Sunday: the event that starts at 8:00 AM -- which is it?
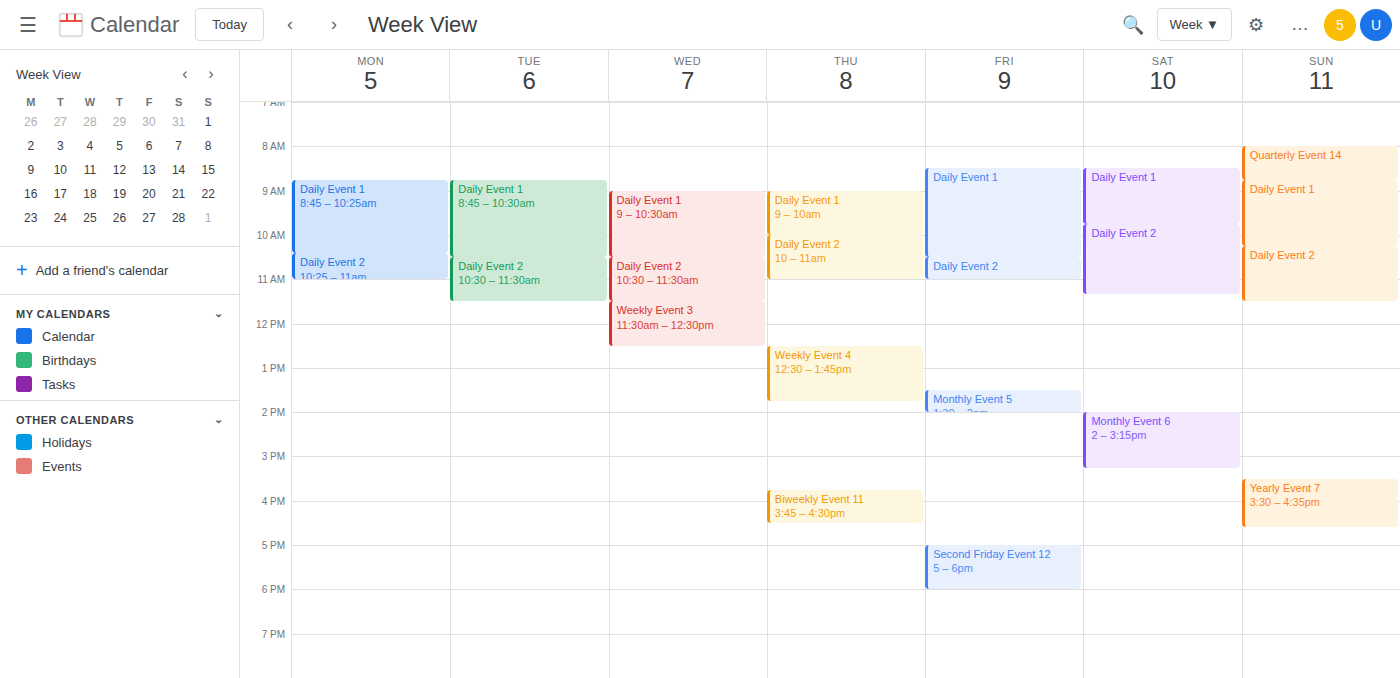
"Quarterly Event 14"